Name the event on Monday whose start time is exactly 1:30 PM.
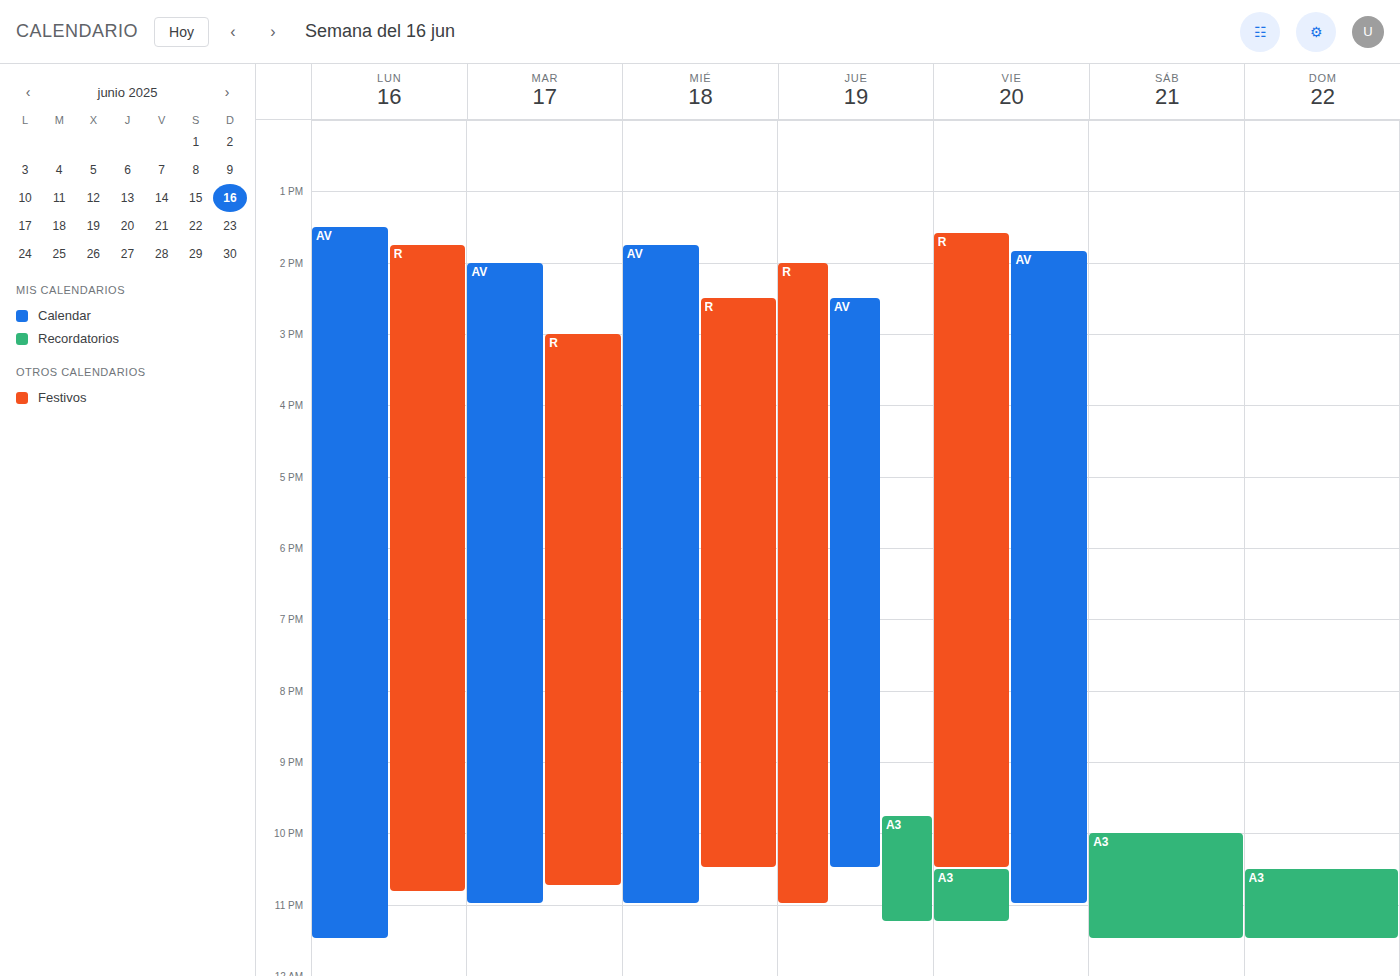
"AV"